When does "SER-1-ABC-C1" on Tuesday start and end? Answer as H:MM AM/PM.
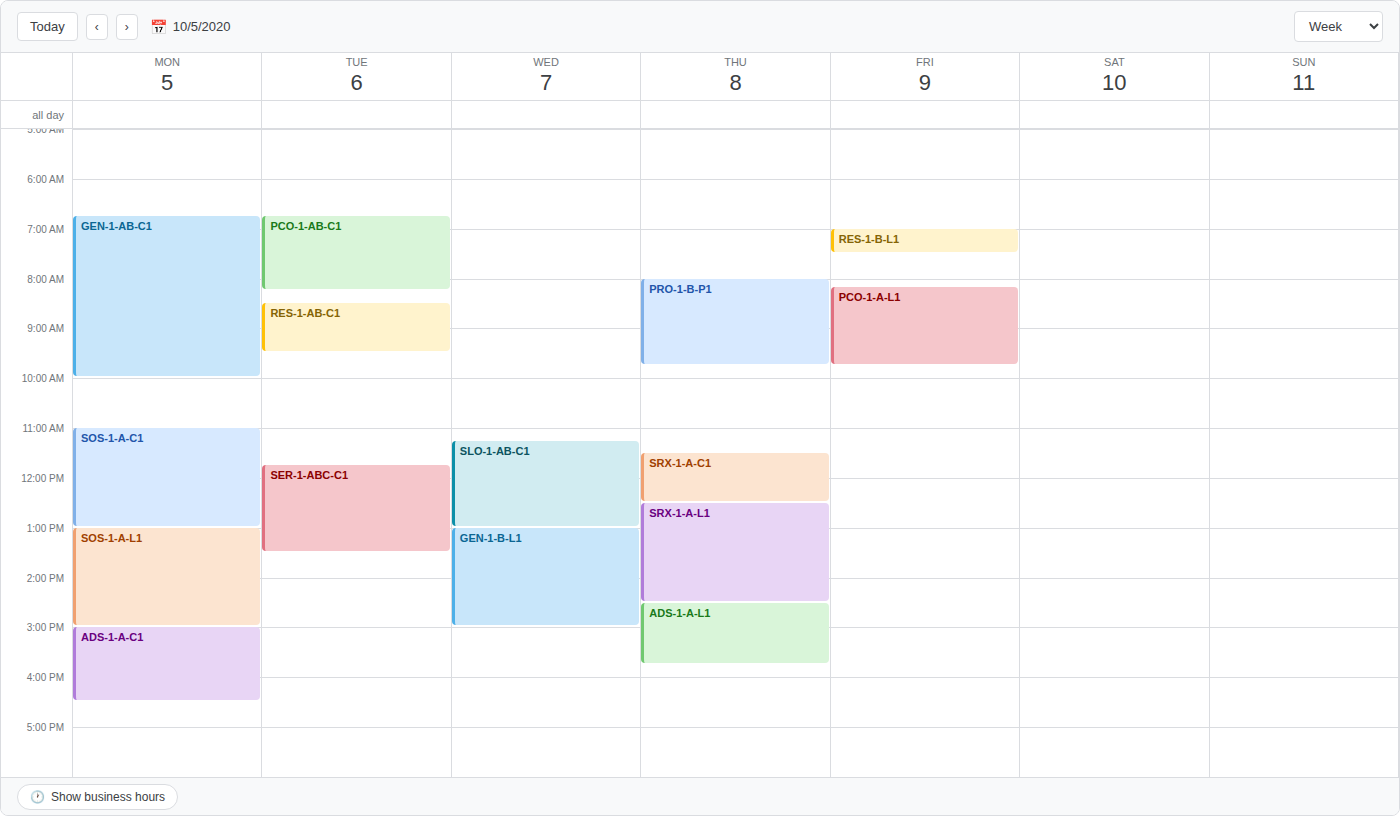
11:45 AM to 1:30 PM